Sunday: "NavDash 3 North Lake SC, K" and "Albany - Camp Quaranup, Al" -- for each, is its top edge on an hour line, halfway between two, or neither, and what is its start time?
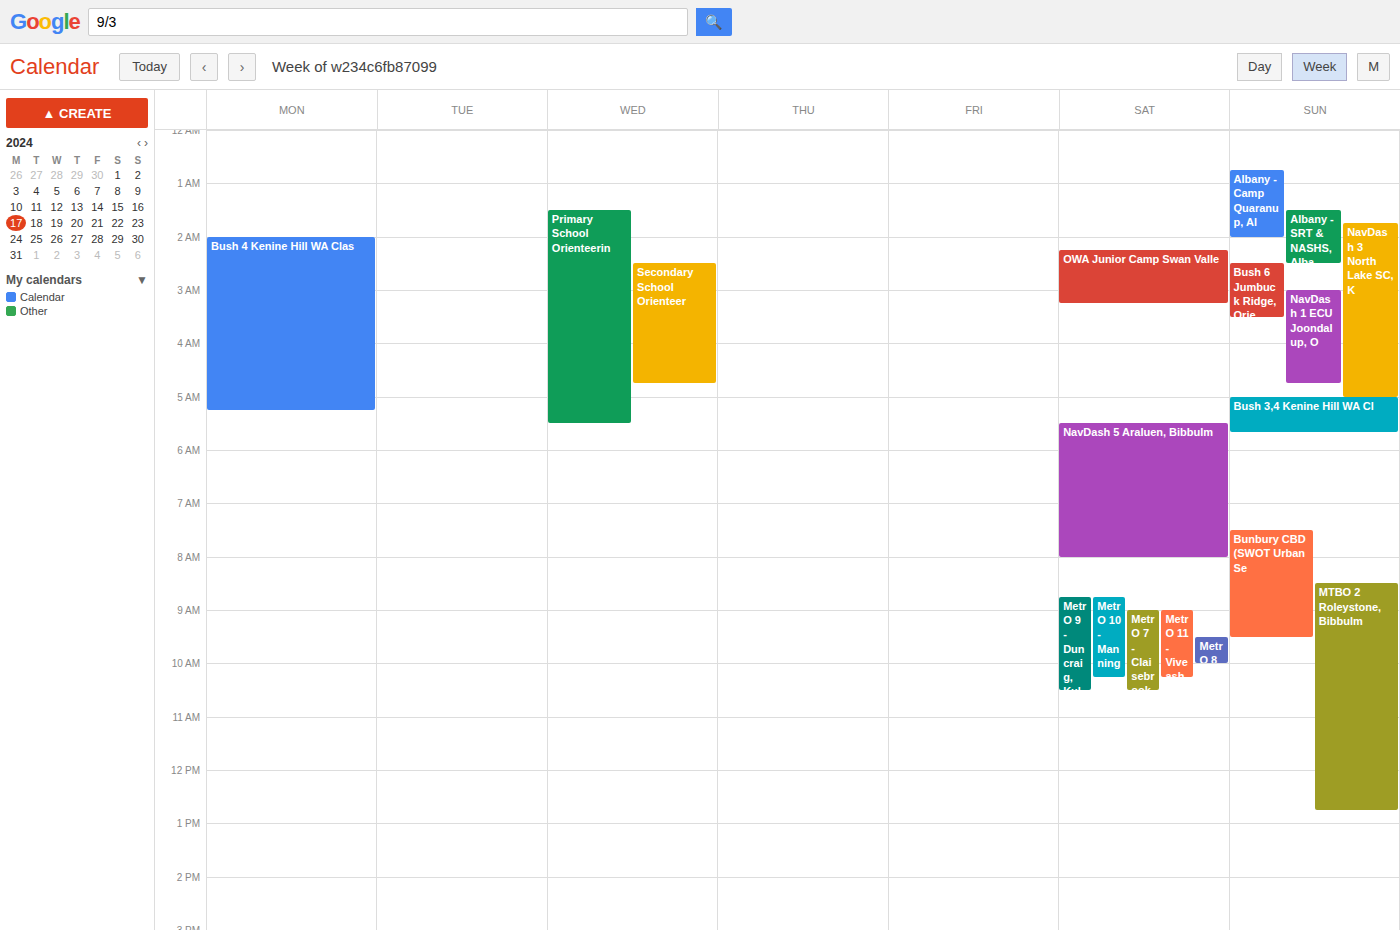
"NavDash 3 North Lake SC, K": 1:45 AM, neither: three quarters of the way from the 1 AM line to the 2 AM line. "Albany - Camp Quaranup, Al": 12:45 AM, neither: three quarters of the way from the 12 AM line to the 1 AM line.